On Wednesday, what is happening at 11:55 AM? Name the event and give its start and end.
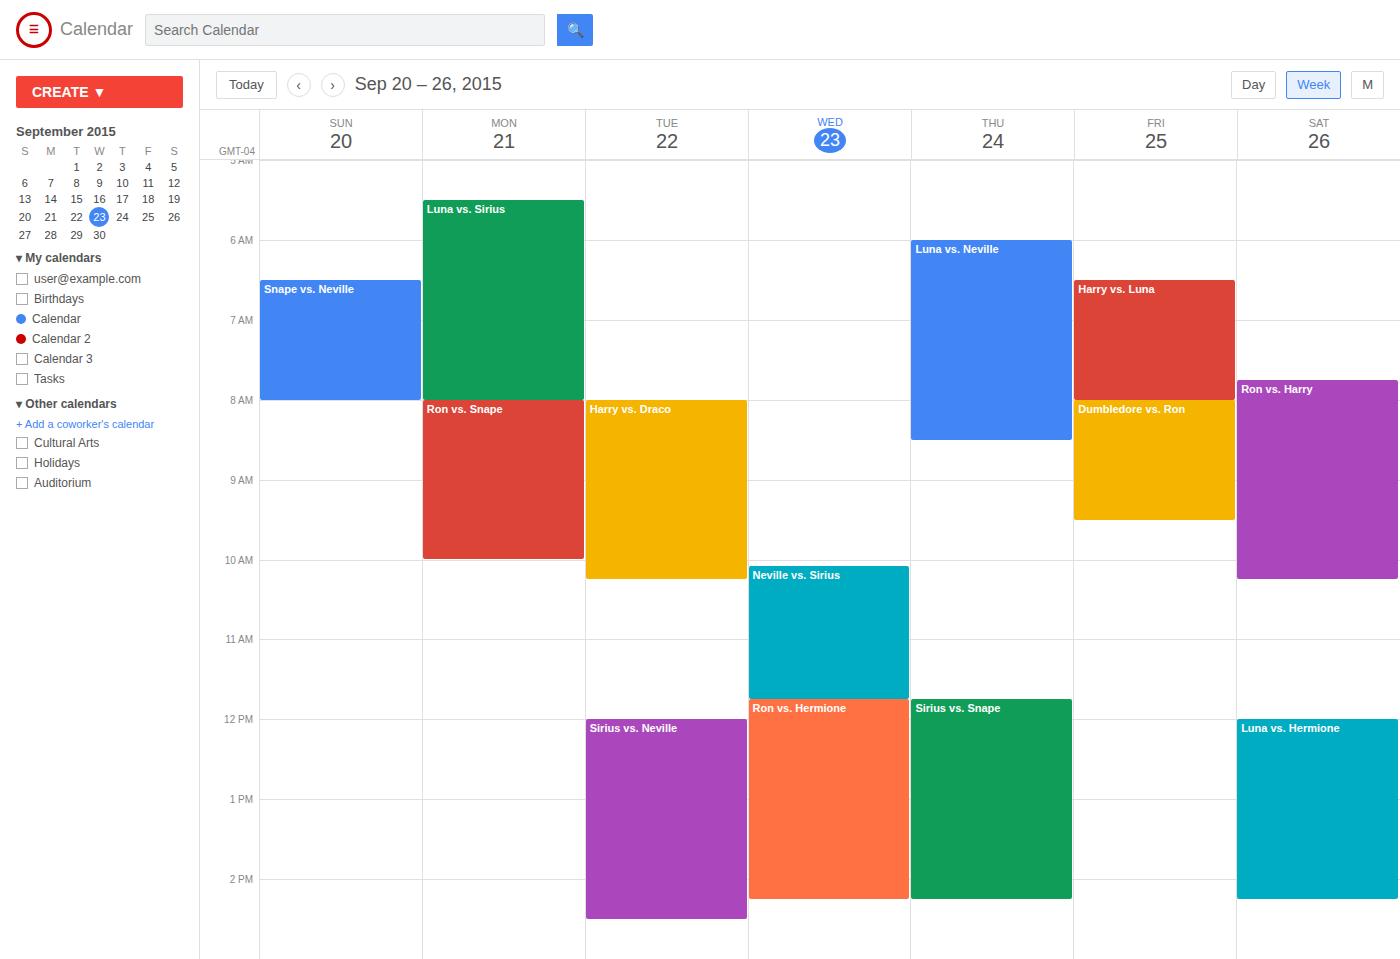
"Ron vs. Hermione", 11:45 AM to 2:15 PM